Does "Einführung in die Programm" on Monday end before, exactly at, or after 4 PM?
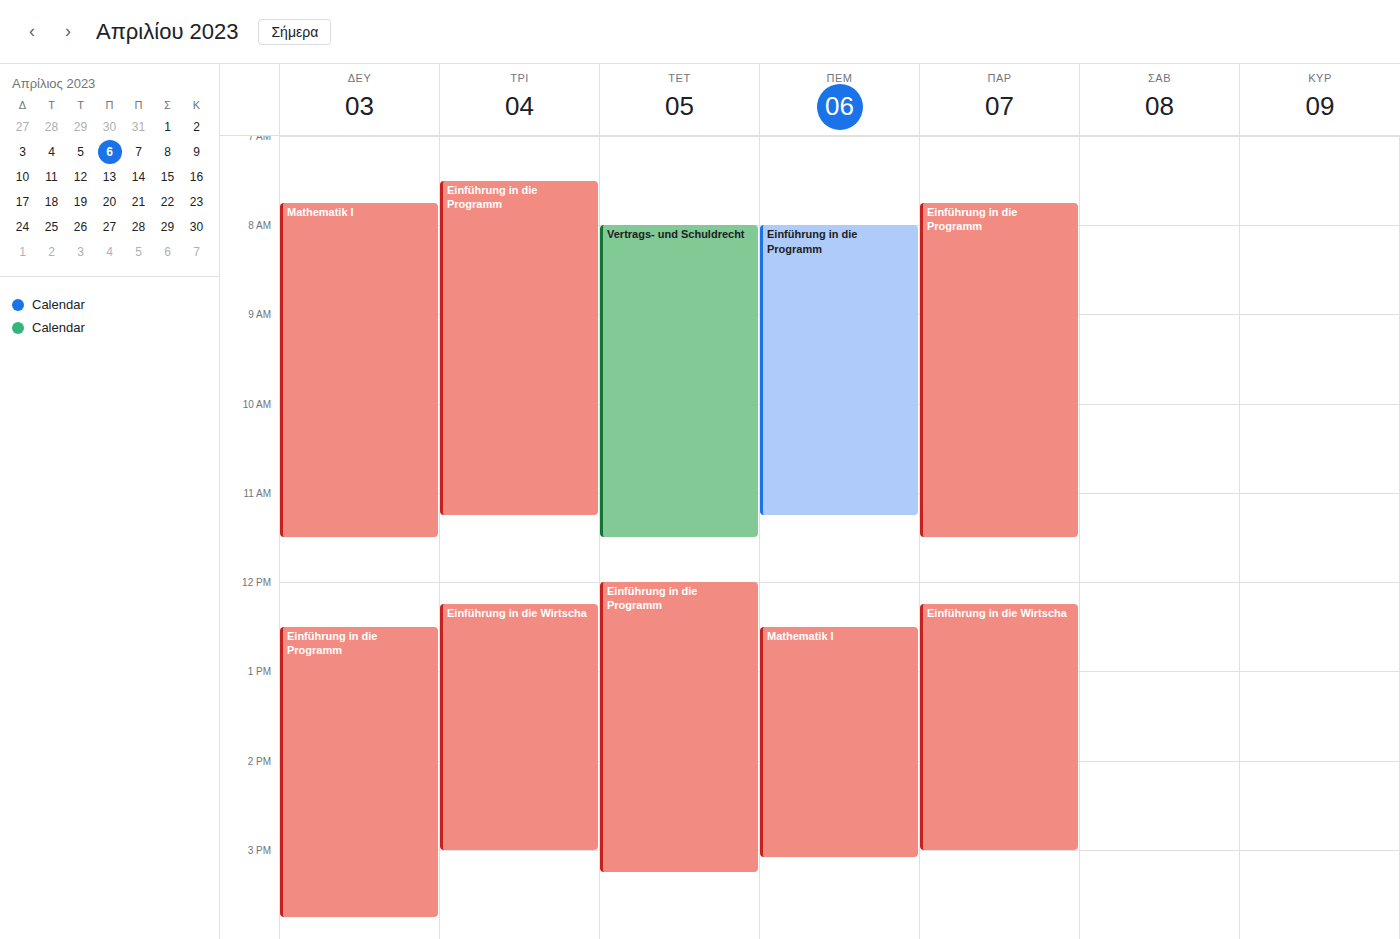
3:45 PM -- before 4 PM, 15 minutes above the 4 PM line.